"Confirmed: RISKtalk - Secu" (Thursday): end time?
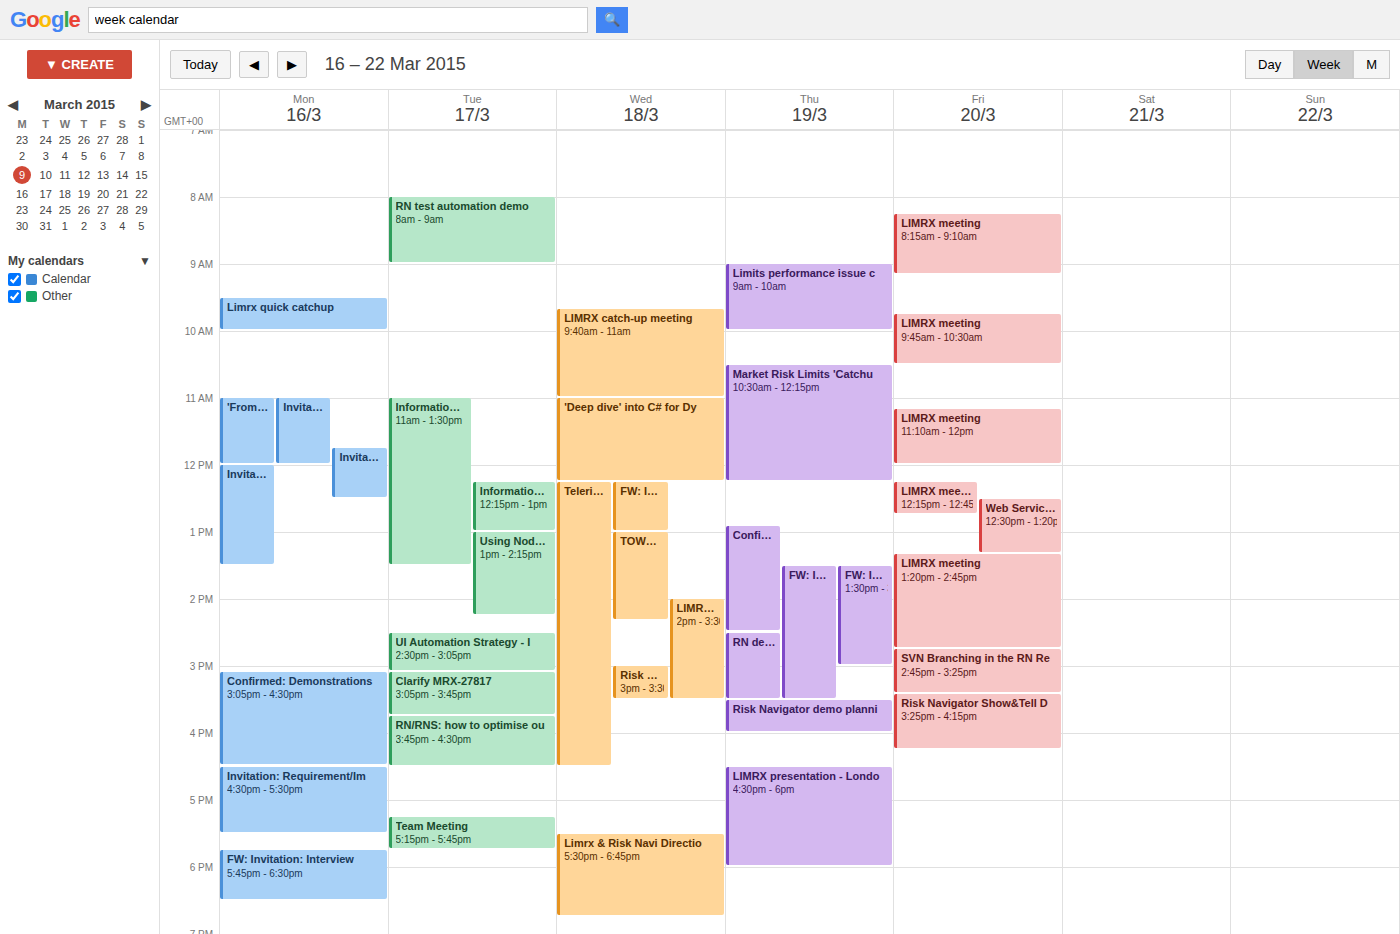
2:30 PM